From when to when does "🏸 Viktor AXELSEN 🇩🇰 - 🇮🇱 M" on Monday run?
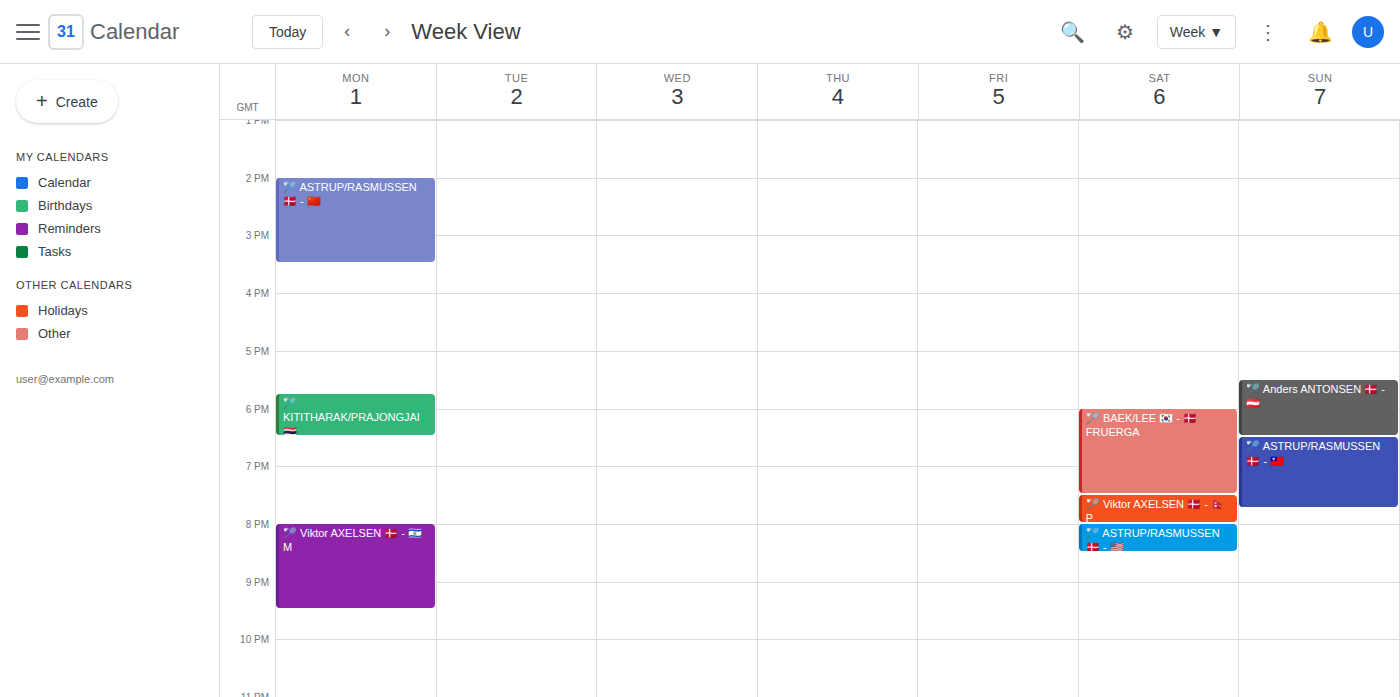
8:00 PM to 9:30 PM